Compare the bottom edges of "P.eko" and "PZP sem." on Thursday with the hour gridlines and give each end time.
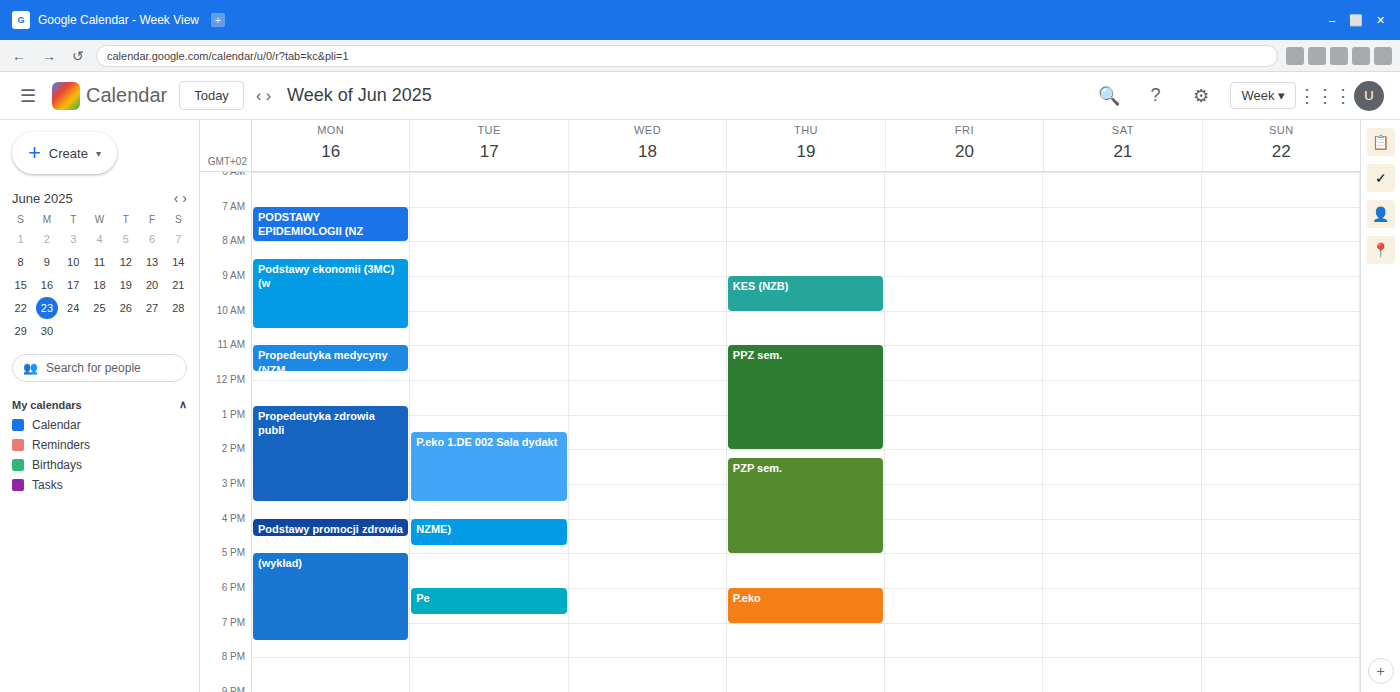
"P.eko": 7:00 PM, exactly on the 7 PM line. "PZP sem.": 5:00 PM, exactly on the 5 PM line.